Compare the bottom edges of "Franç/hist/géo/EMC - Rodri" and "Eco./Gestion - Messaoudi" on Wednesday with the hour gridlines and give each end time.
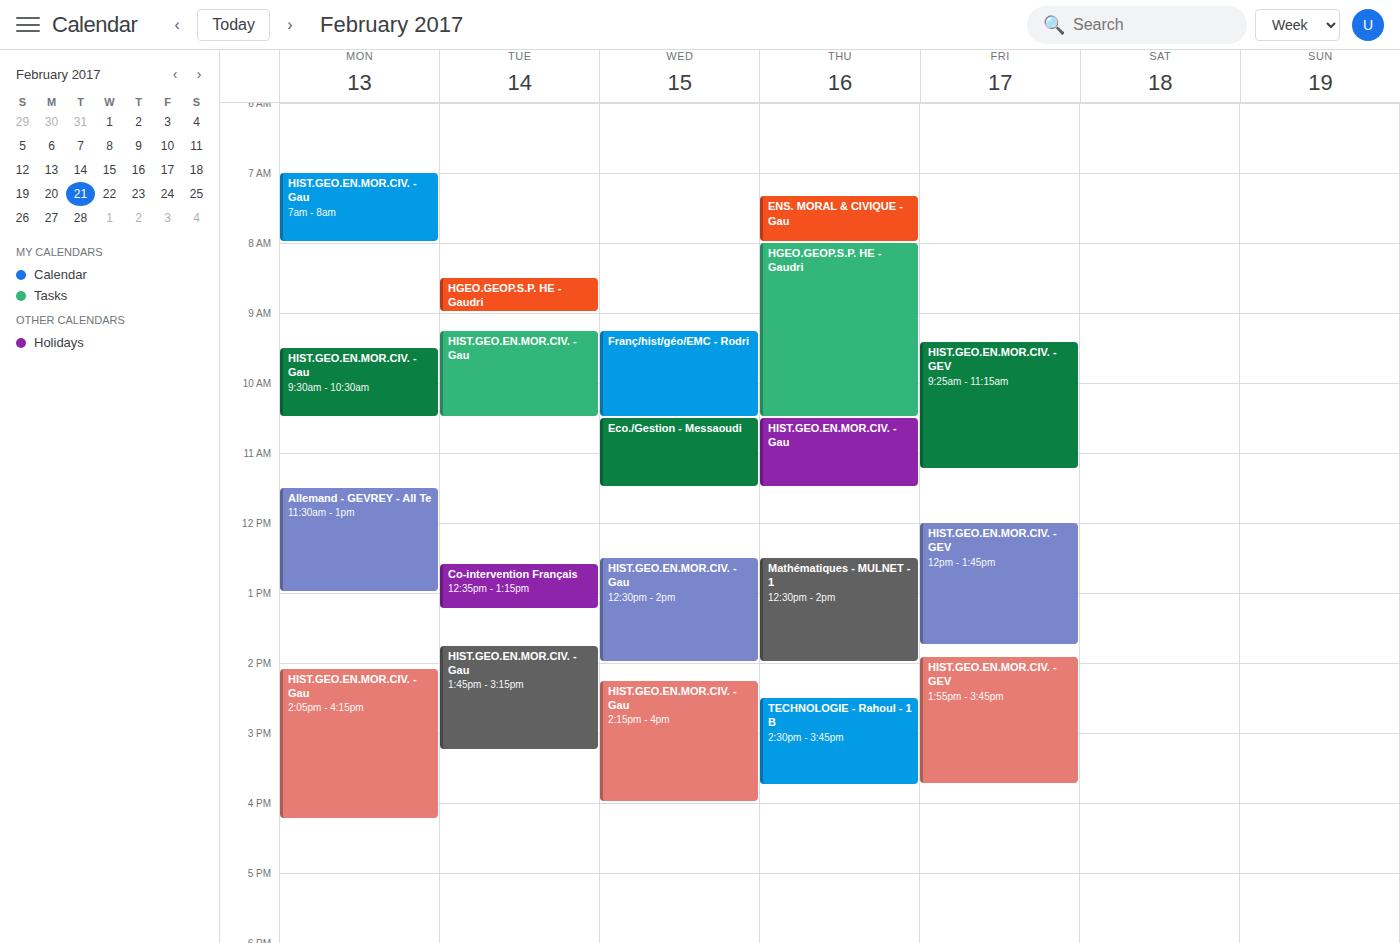
"Franç/hist/géo/EMC - Rodri": 10:30 AM, halfway between the 10 AM and 11 AM lines. "Eco./Gestion - Messaoudi": 11:30 AM, halfway between the 11 AM and 12 PM lines.